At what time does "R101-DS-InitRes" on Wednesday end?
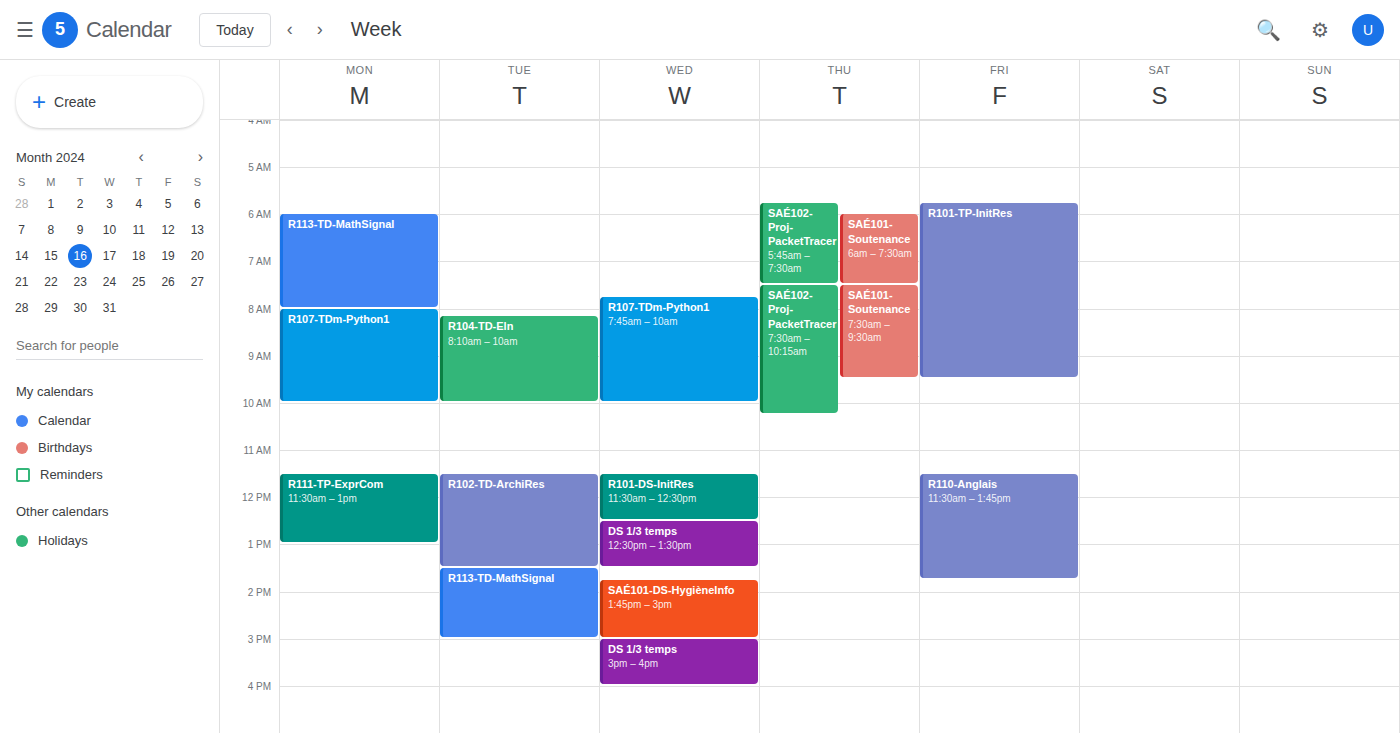
12:30 PM